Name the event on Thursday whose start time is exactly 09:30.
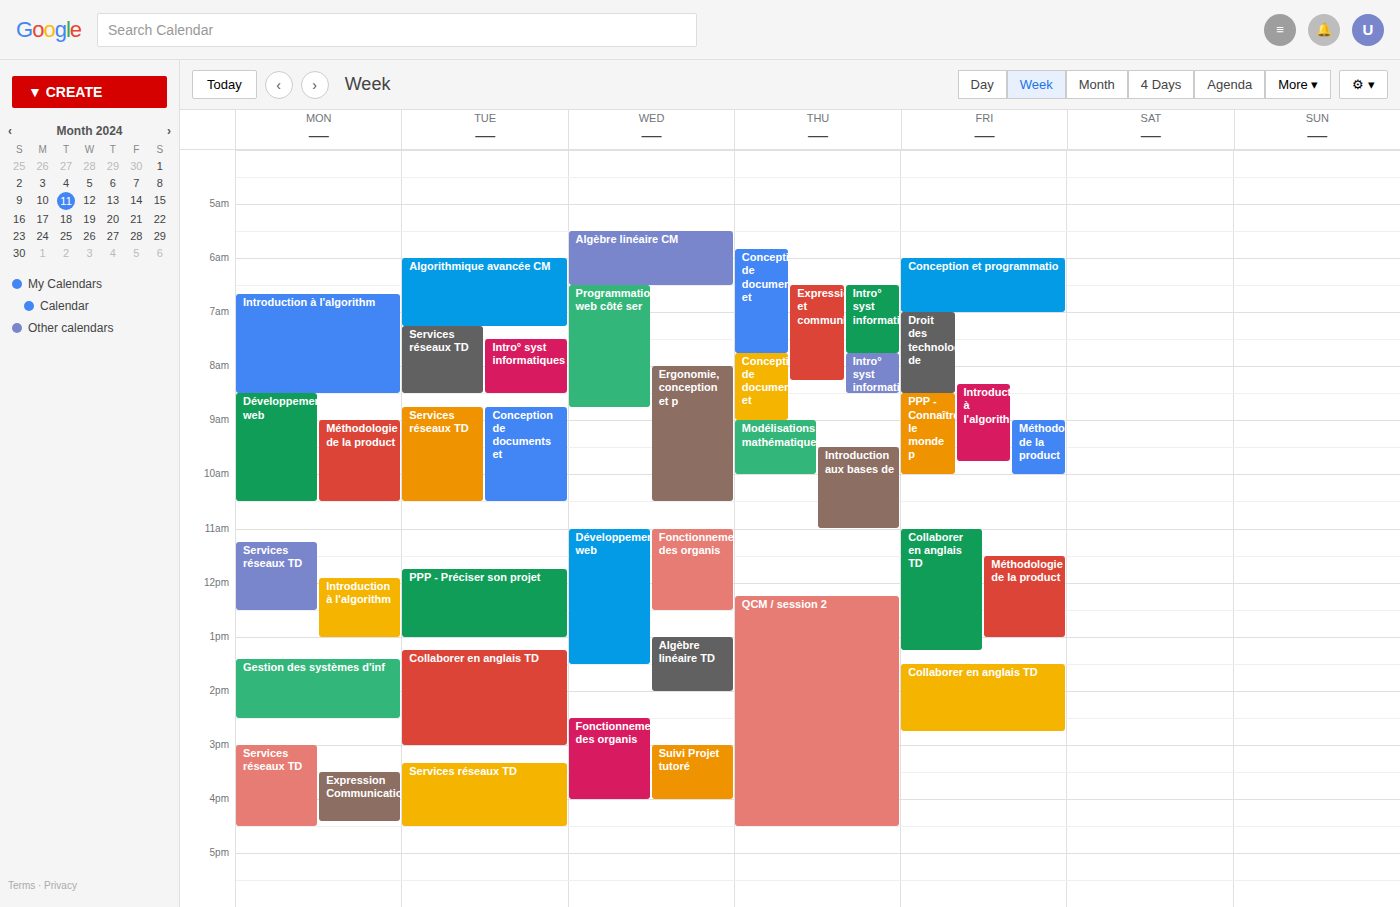
"Introduction aux bases de"